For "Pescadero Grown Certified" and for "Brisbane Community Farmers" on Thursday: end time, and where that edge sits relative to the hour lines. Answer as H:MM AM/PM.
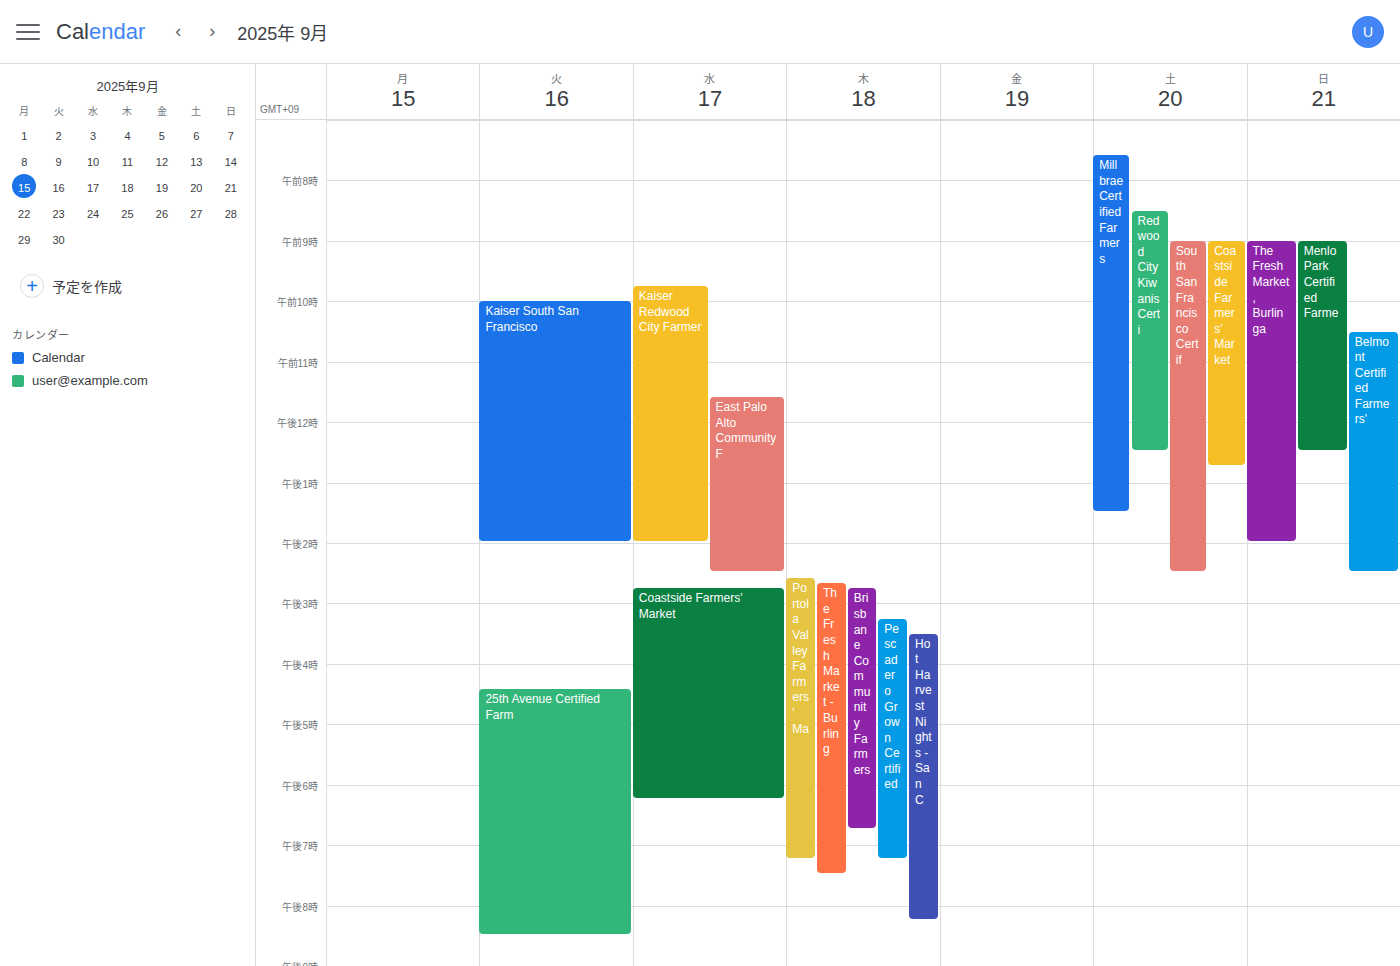
"Pescadero Grown Certified": 7:15 PM, neither: a quarter of the way from the 7 PM line to the 8 PM line. "Brisbane Community Farmers": 6:45 PM, neither: three quarters of the way from the 6 PM line to the 7 PM line.